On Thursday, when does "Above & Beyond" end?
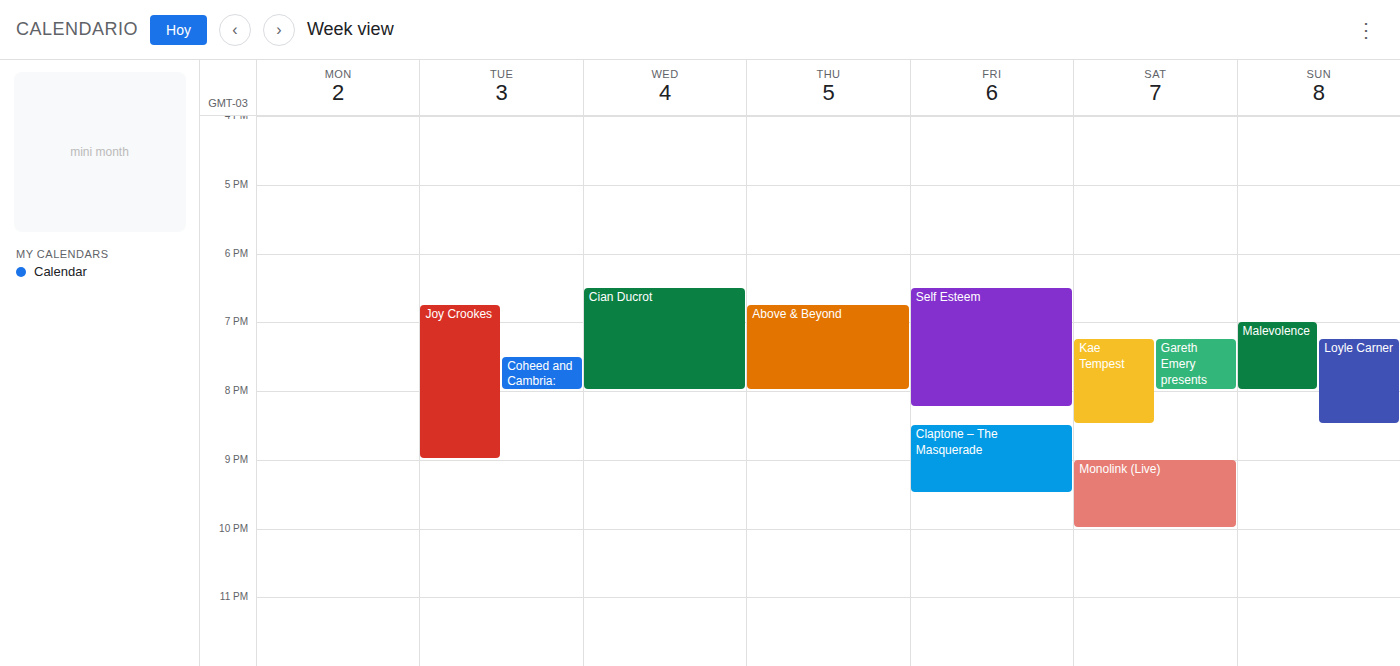
20:00